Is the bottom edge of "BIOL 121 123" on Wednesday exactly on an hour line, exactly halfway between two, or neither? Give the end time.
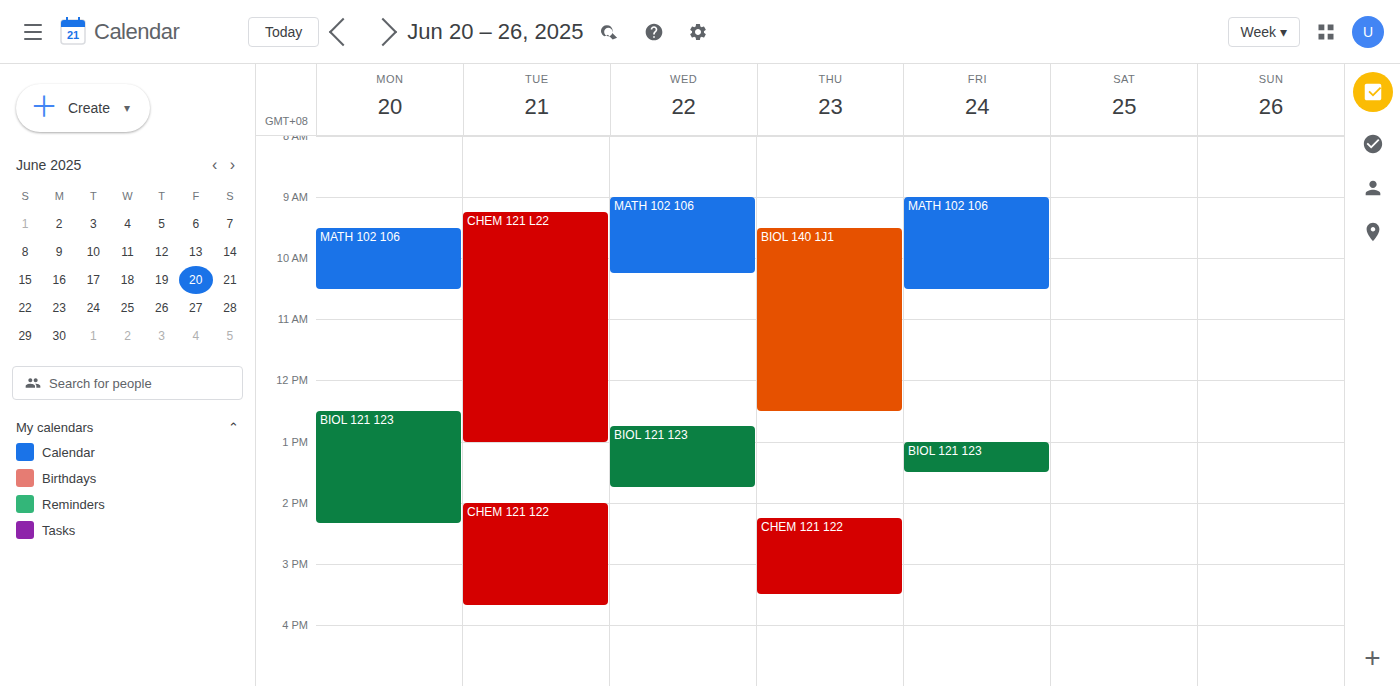
1:45 PM -- neither: three quarters of the way from the 1 PM line to the 2 PM line.